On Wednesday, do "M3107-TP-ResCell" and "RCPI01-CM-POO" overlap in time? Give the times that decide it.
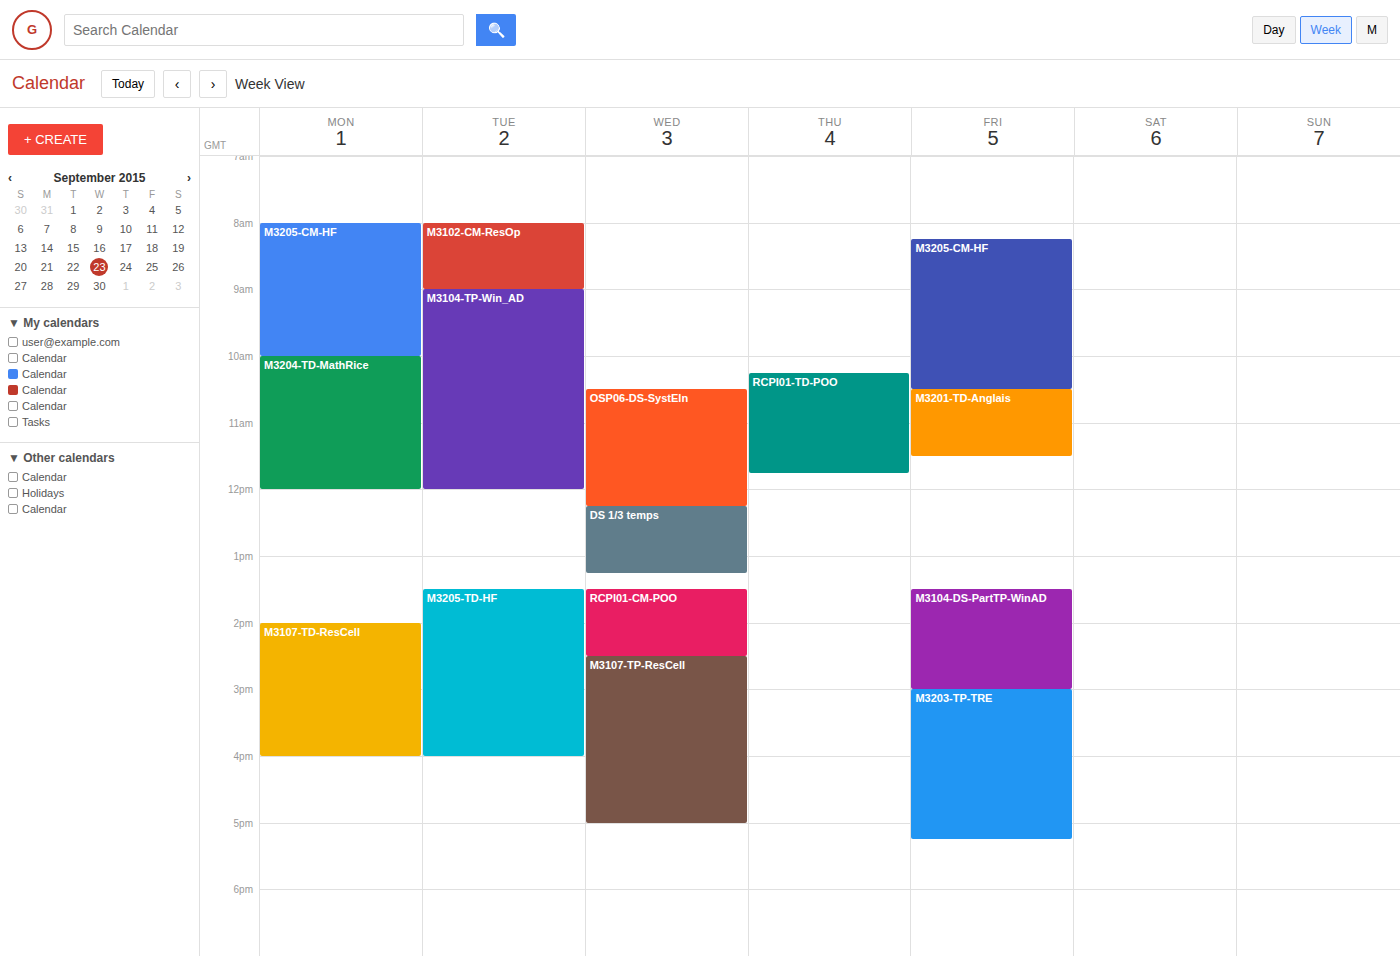
"RCPI01-CM-POO" ends at 2:30 PM, exactly when "M3107-TP-ResCell" starts -- they touch but do not overlap.